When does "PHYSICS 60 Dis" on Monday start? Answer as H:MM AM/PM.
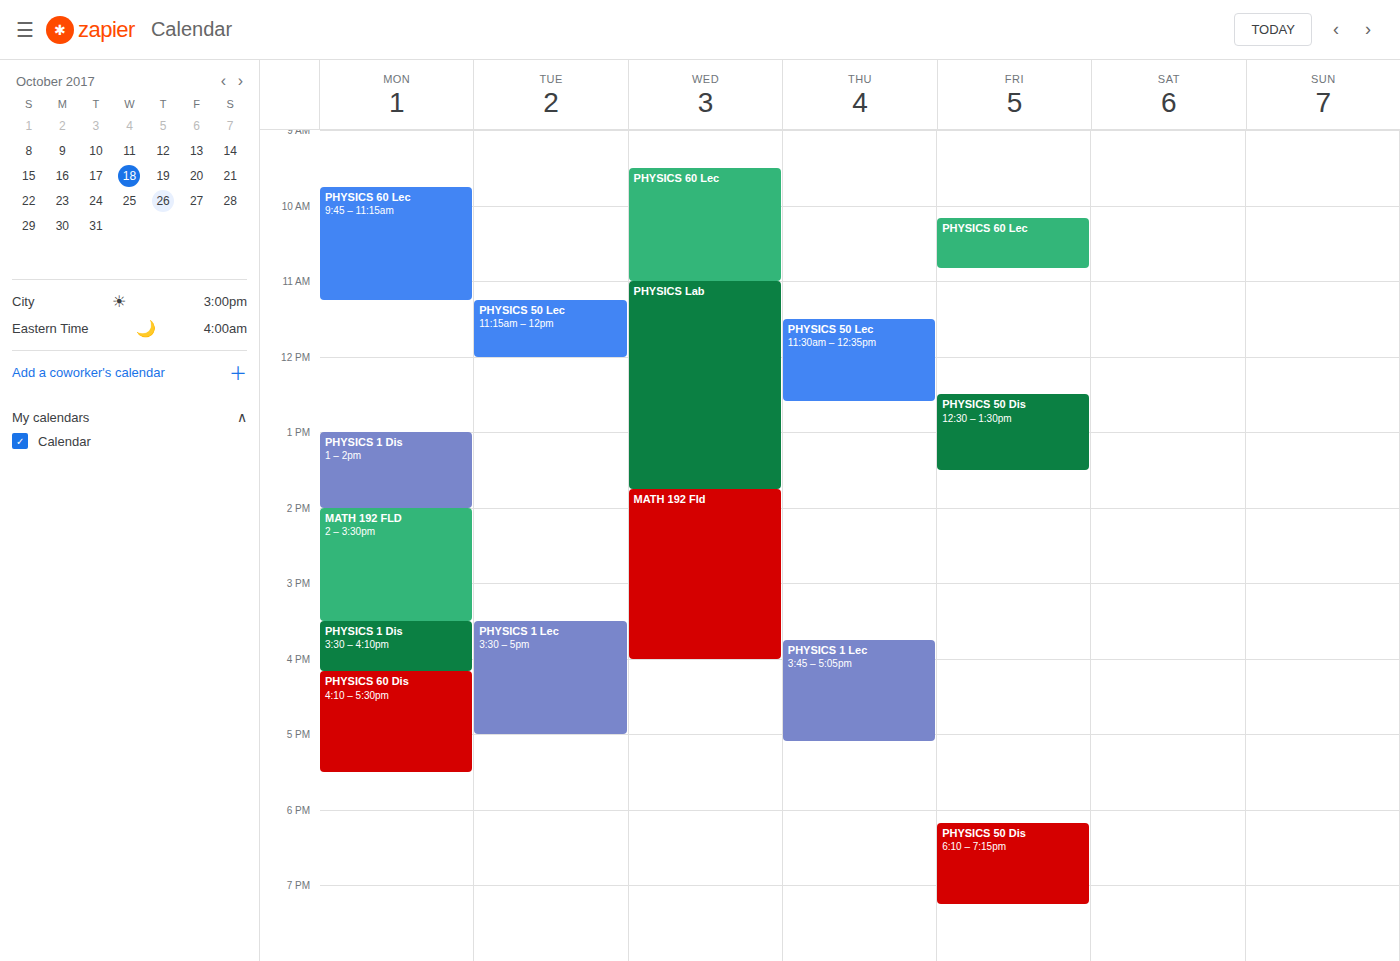
4:10 PM